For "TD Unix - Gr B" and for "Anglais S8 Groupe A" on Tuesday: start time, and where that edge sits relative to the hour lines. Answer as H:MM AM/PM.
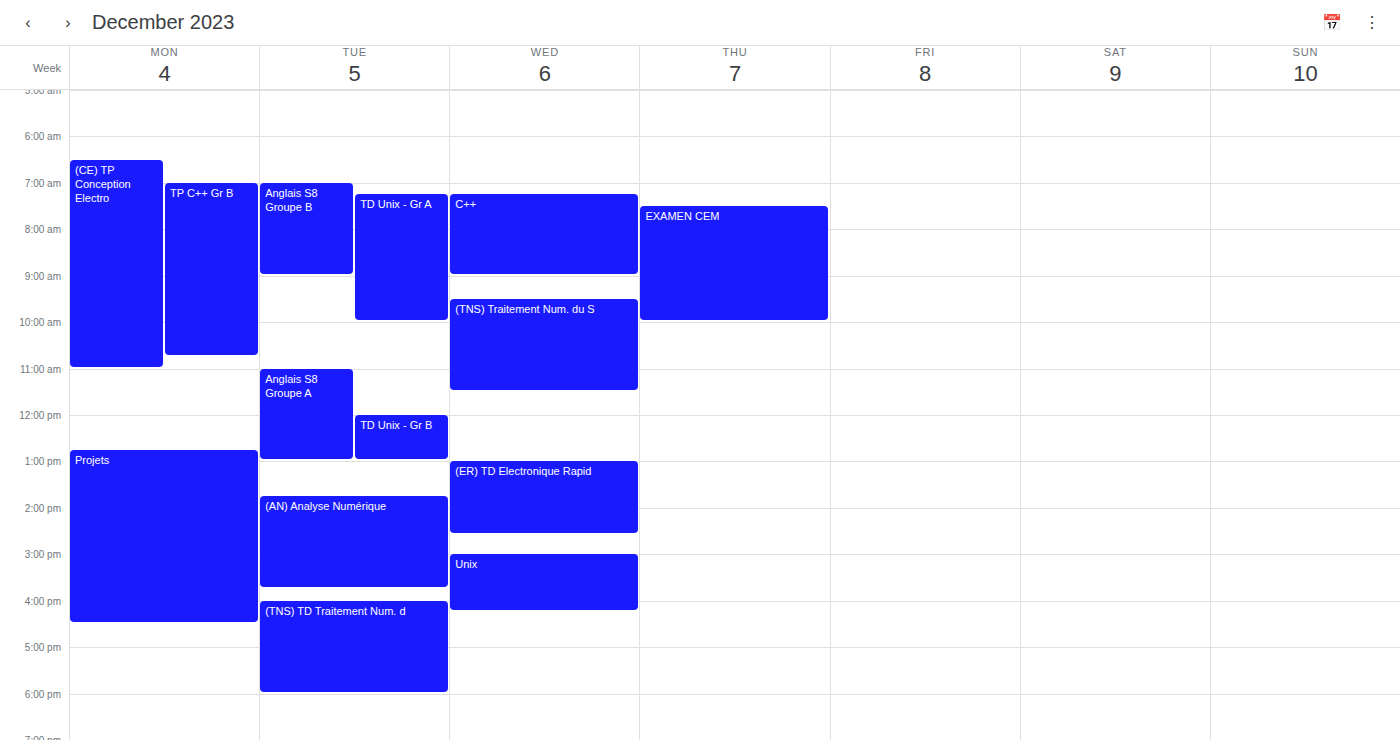
"TD Unix - Gr B": 12:00 PM, exactly on the 12 PM line. "Anglais S8 Groupe A": 11:00 AM, exactly on the 11 AM line.